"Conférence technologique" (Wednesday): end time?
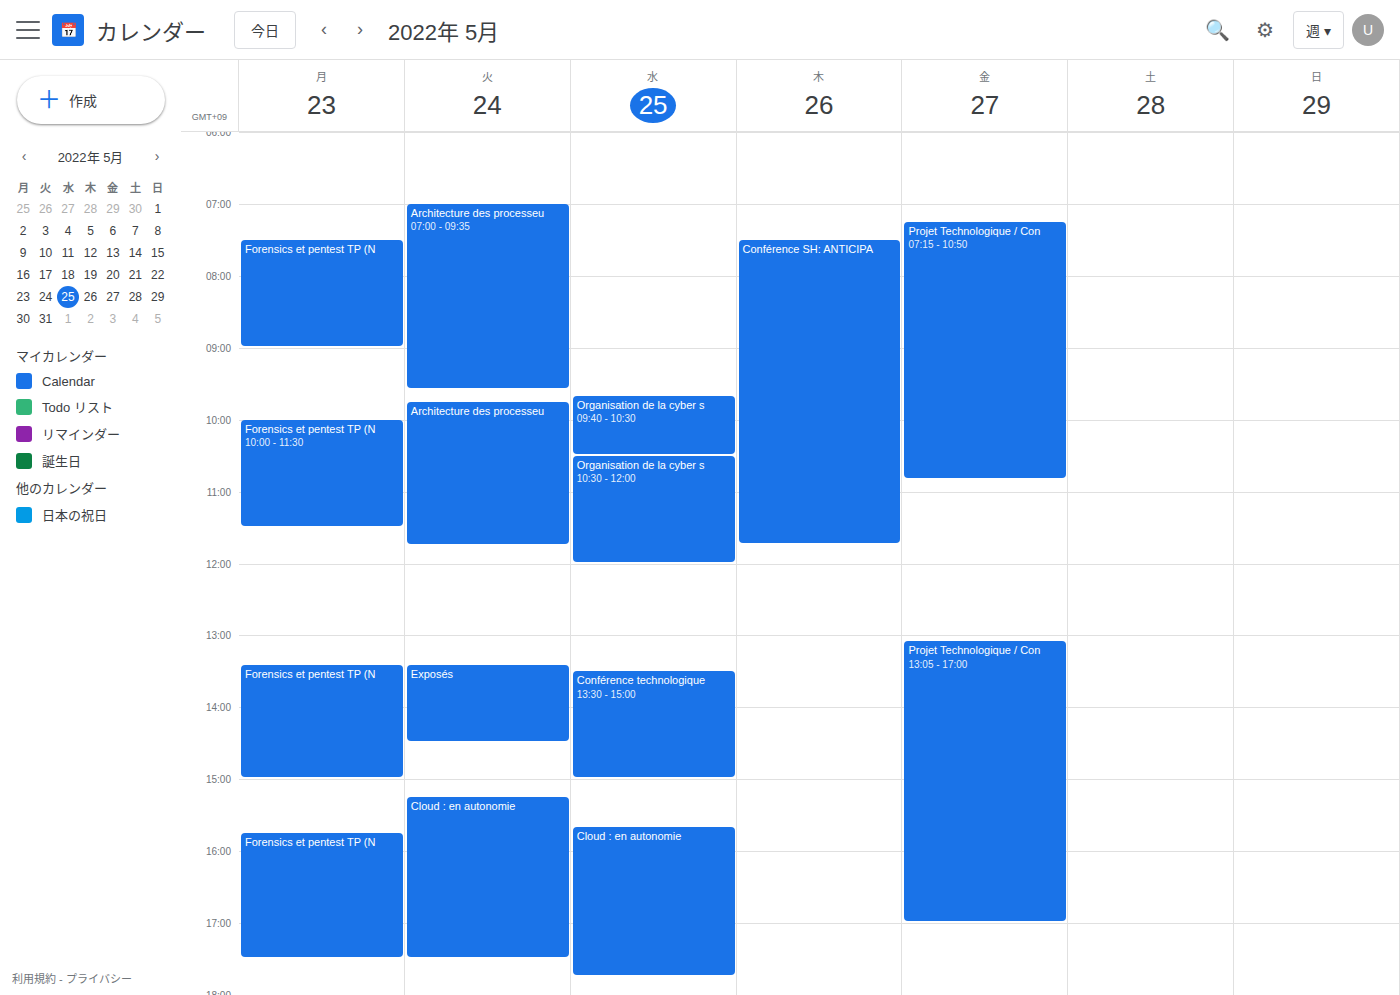
3:00 PM